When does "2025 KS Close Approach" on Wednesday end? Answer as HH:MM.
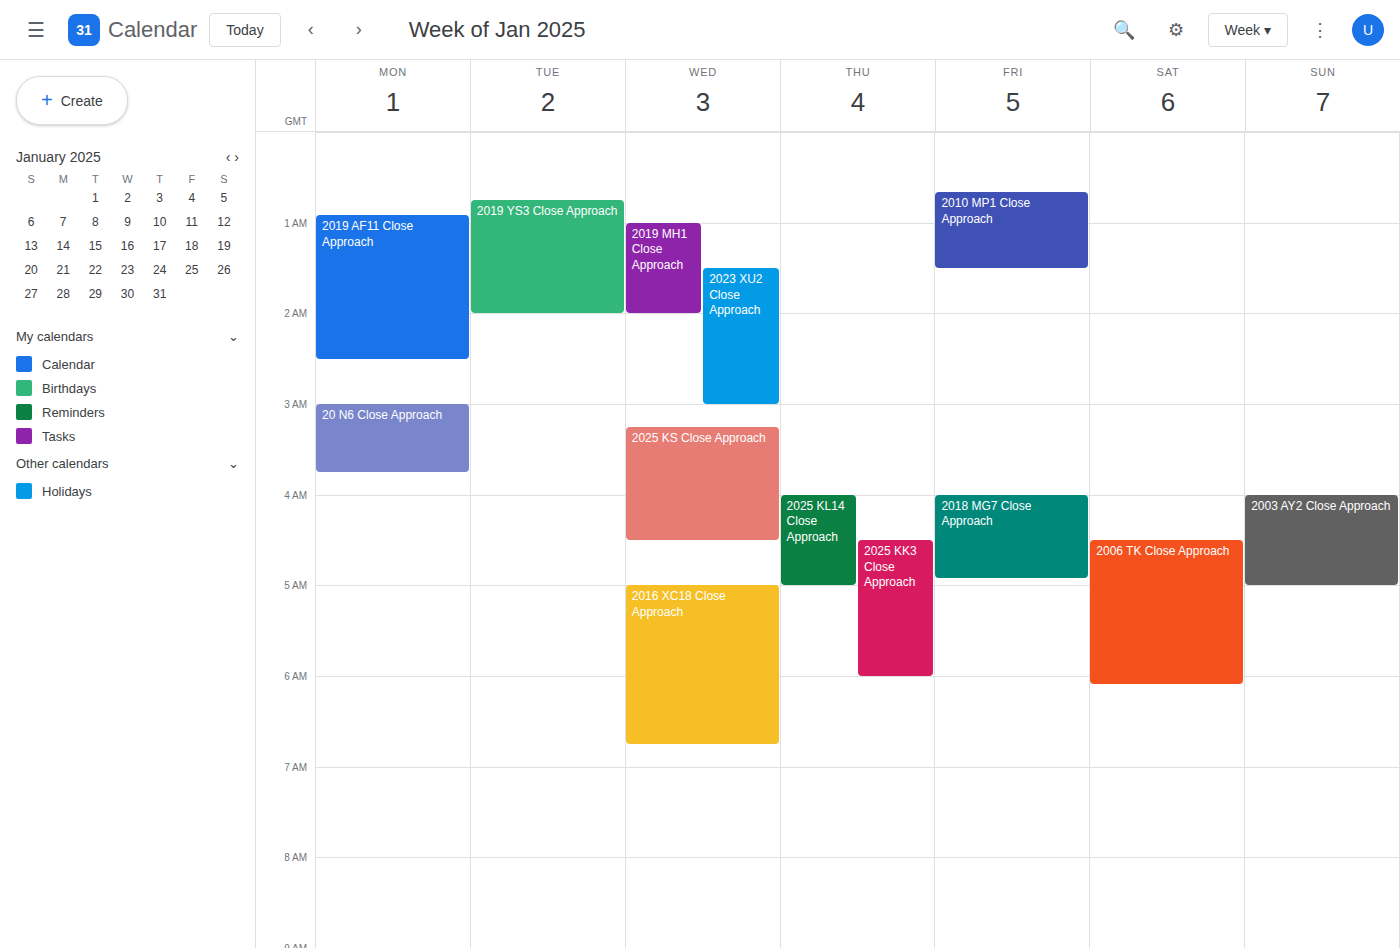
04:30